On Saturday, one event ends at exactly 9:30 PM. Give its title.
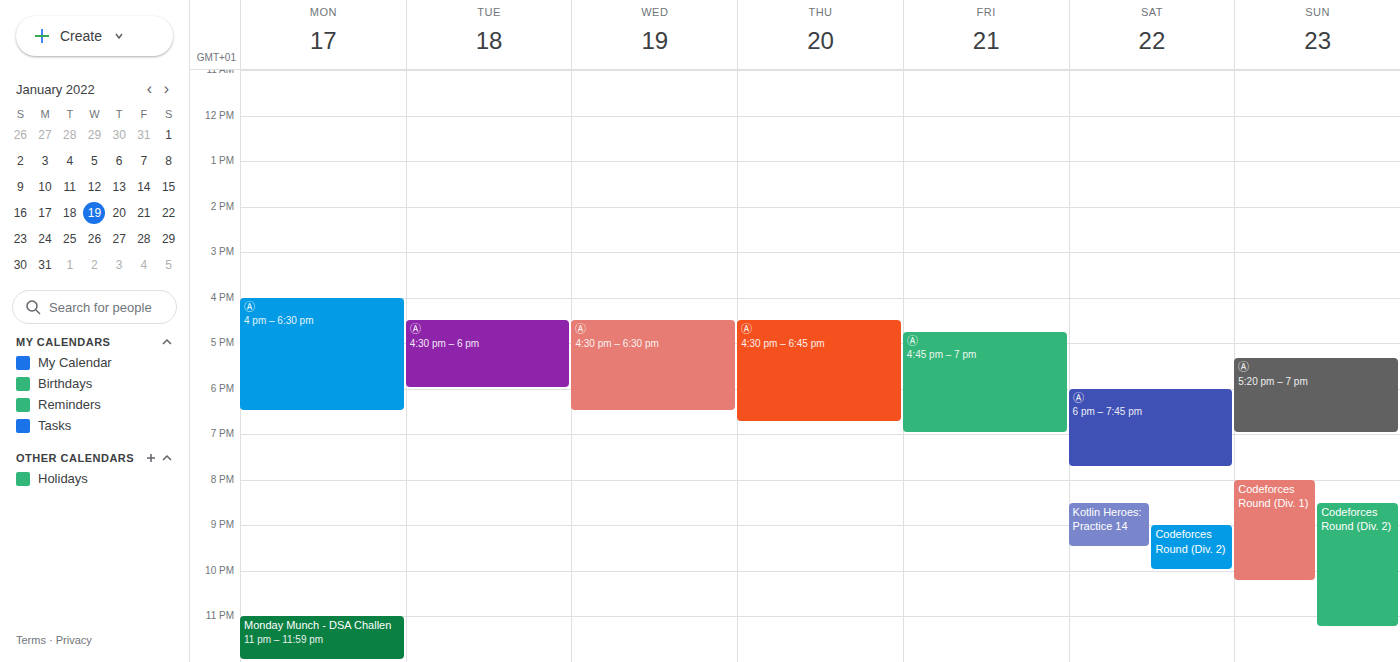
"Kotlin Heroes: Practice 14"